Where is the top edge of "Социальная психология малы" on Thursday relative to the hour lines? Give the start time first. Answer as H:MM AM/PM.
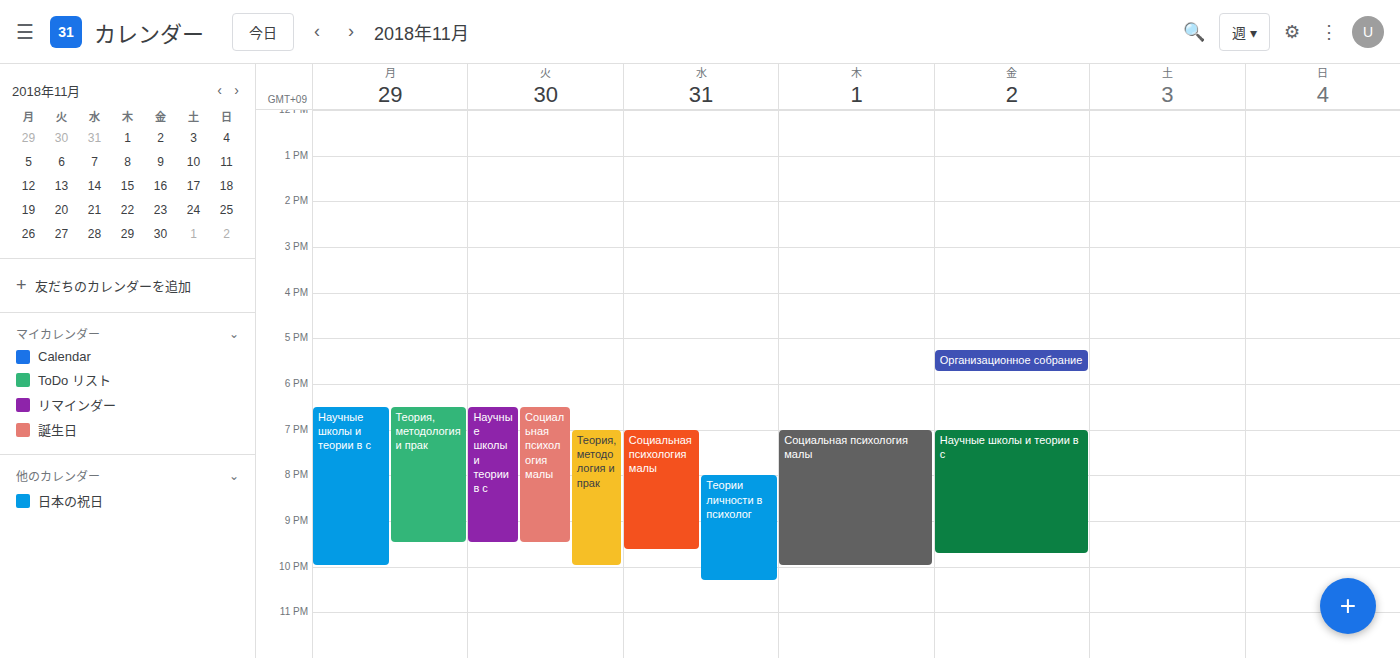
7:00 PM -- exactly on the 7 PM line.